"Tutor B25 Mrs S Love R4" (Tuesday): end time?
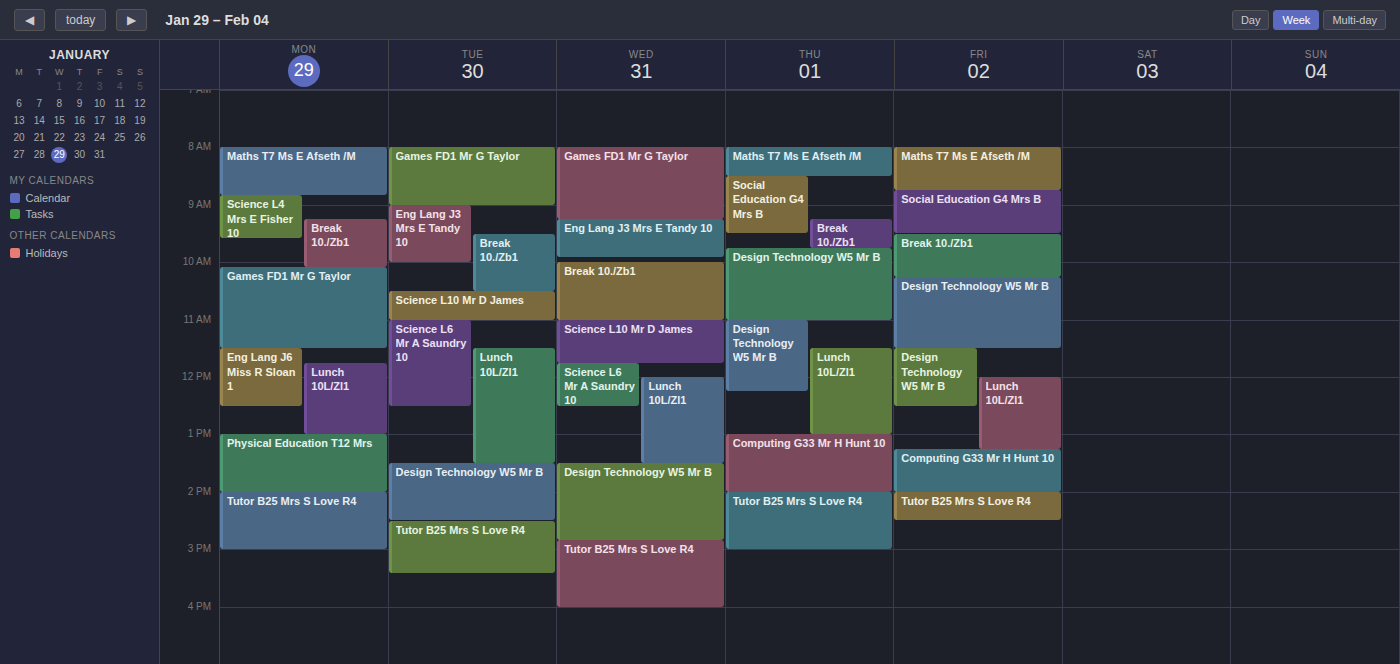
3:25 PM